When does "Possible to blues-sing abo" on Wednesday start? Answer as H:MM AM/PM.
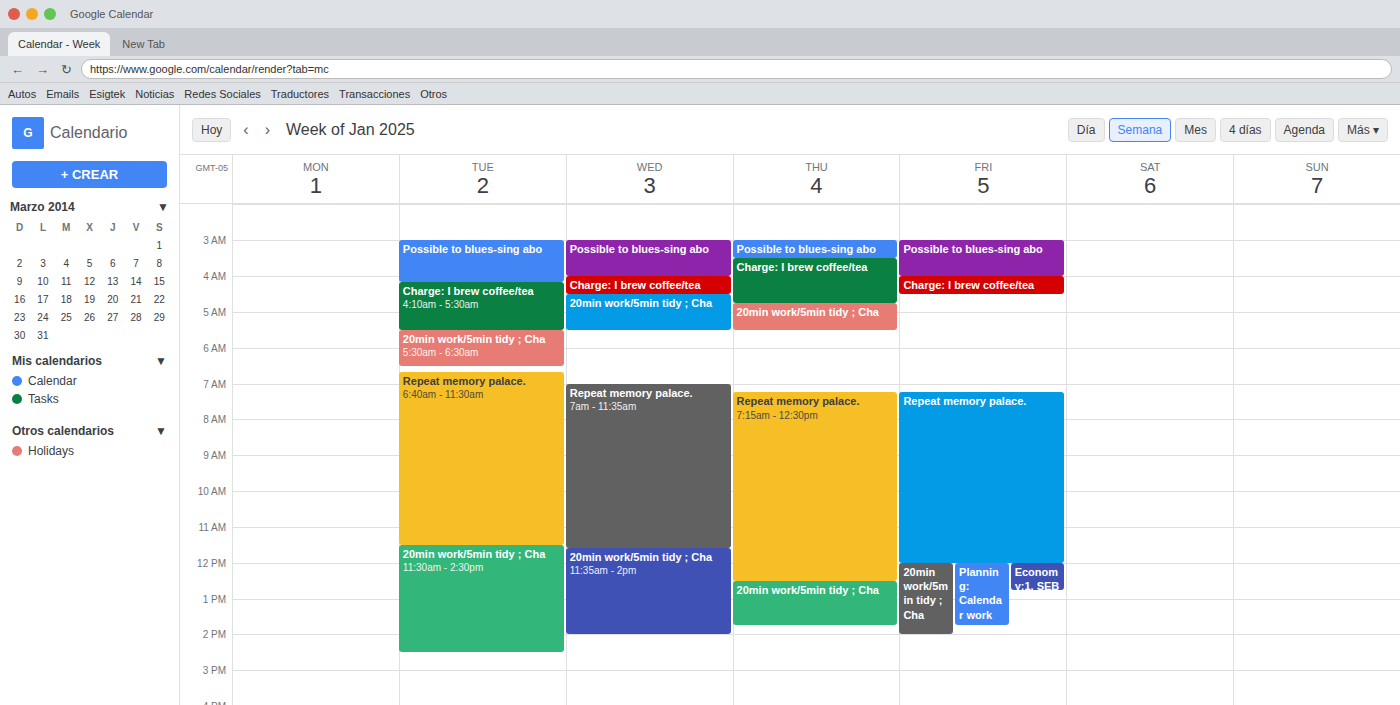
3:00 AM